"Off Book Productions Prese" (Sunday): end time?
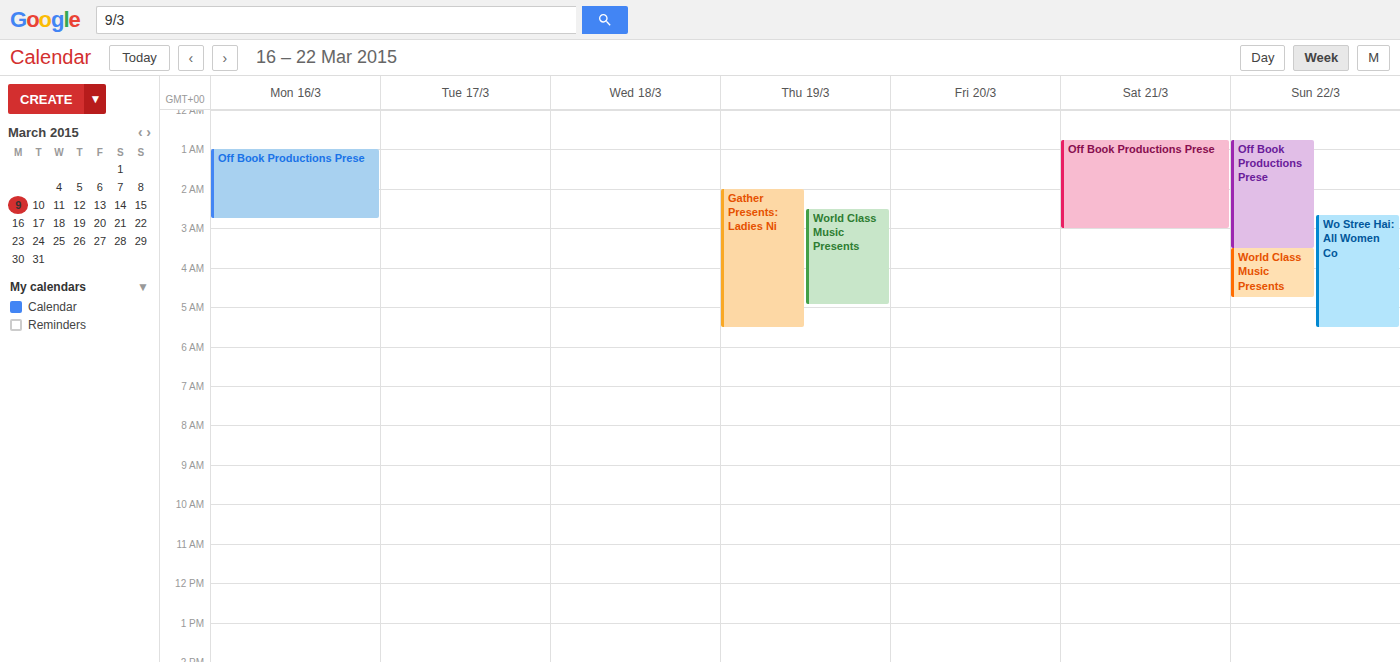
3:30 AM